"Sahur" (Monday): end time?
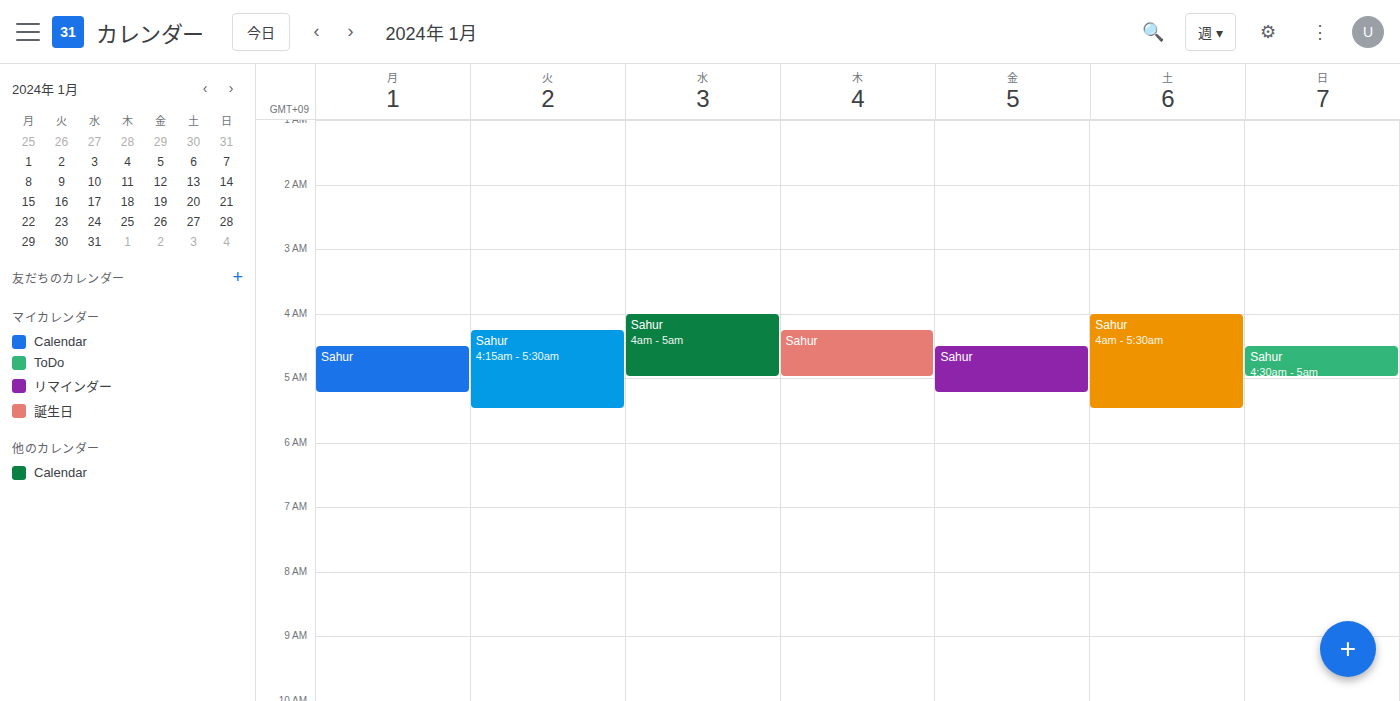
5:15 AM